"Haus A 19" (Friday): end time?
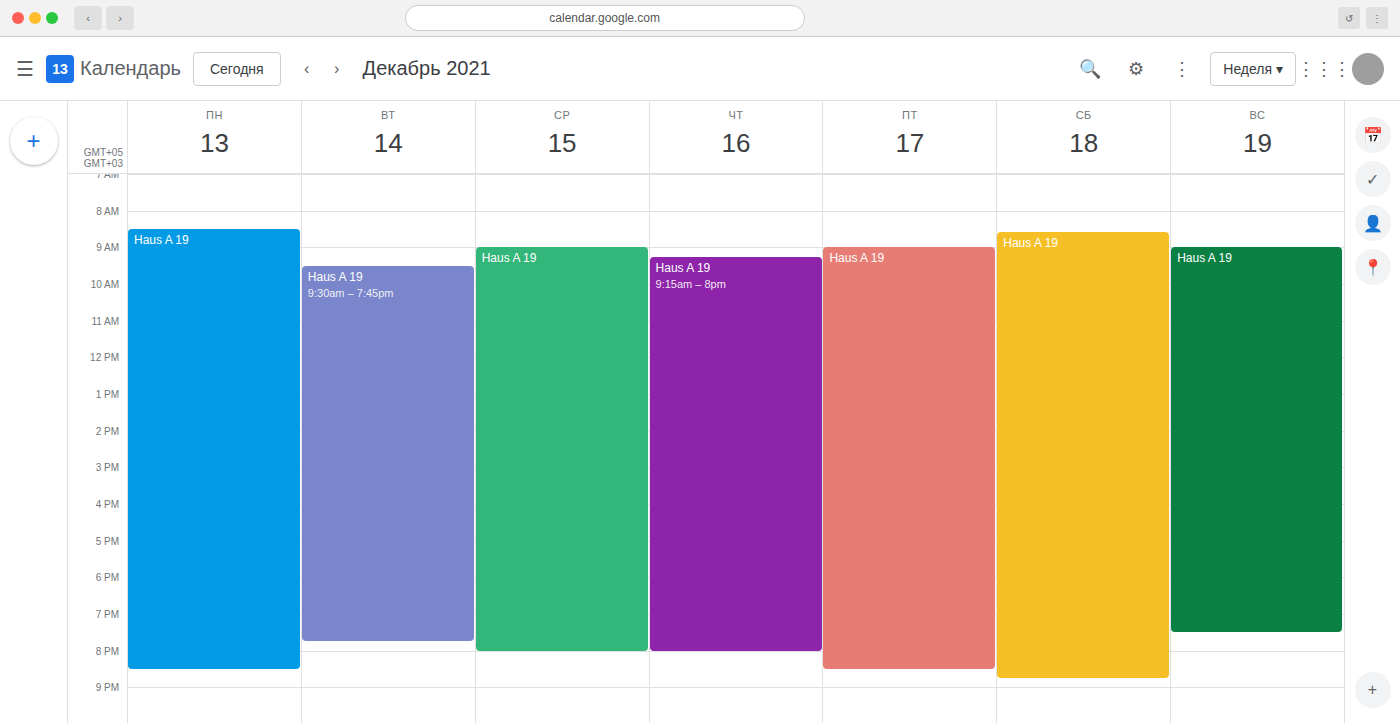
20:30